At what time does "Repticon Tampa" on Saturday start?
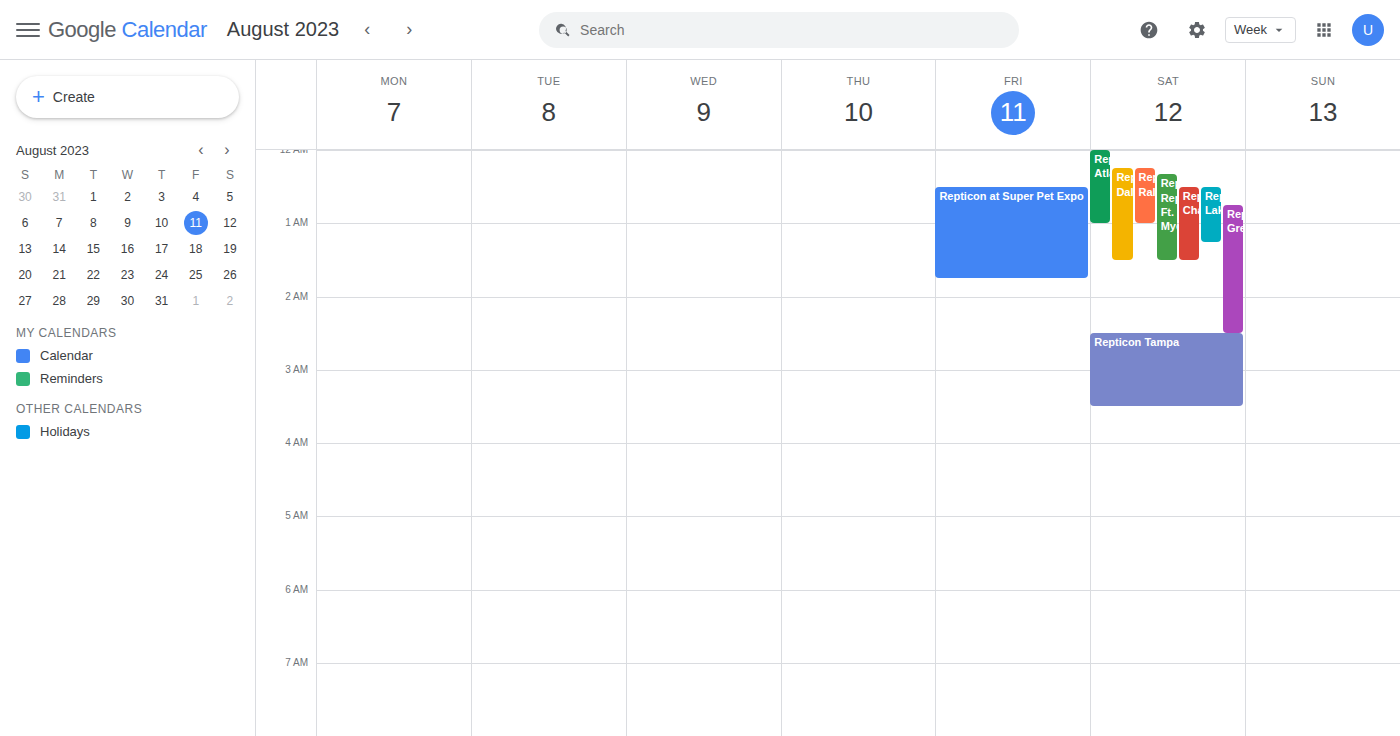
2:30 AM